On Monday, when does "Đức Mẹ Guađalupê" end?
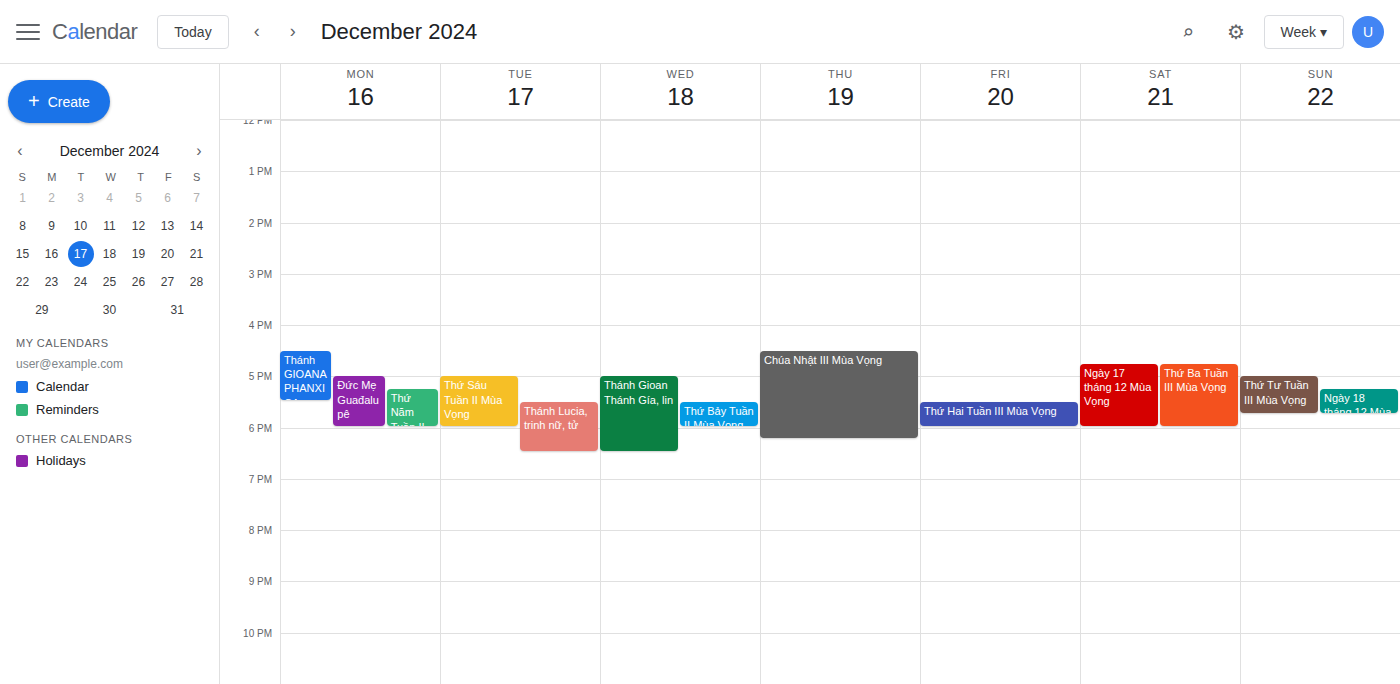
6:00 PM